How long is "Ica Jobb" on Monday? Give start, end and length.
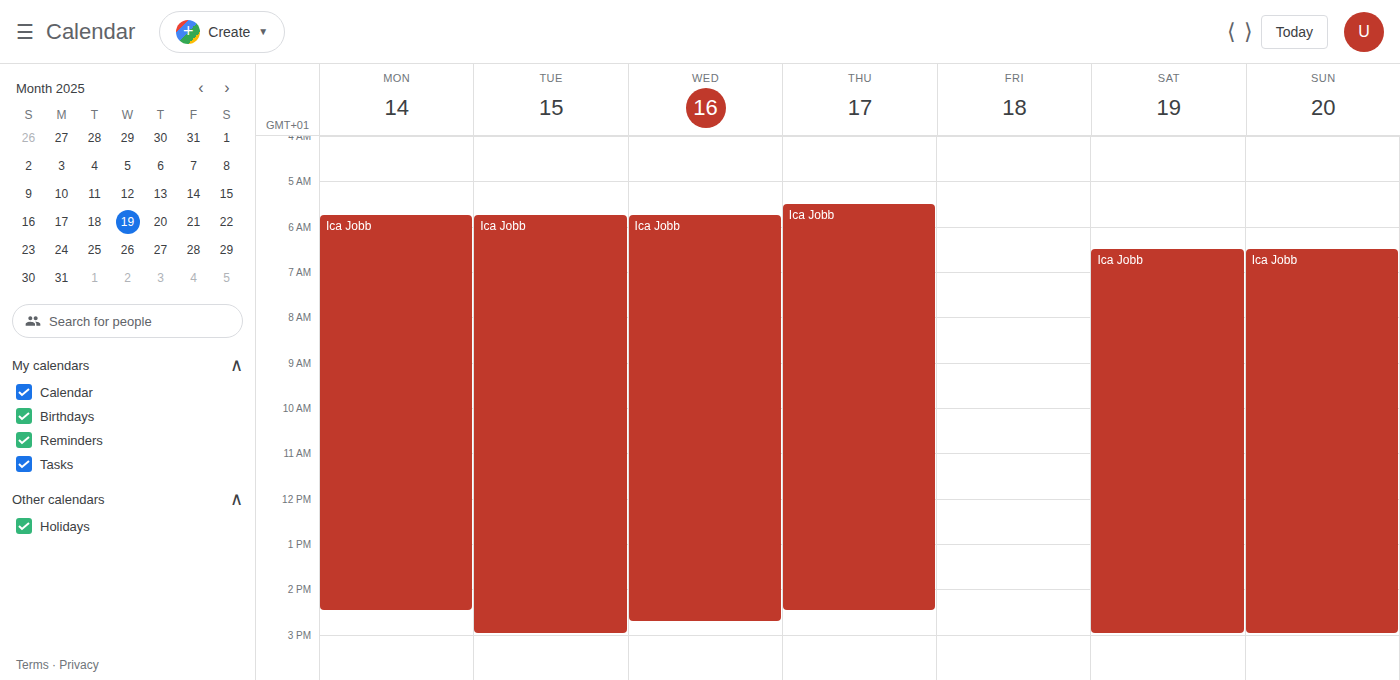
5:45 AM to 2:30 PM, 8 hours 45 minutes